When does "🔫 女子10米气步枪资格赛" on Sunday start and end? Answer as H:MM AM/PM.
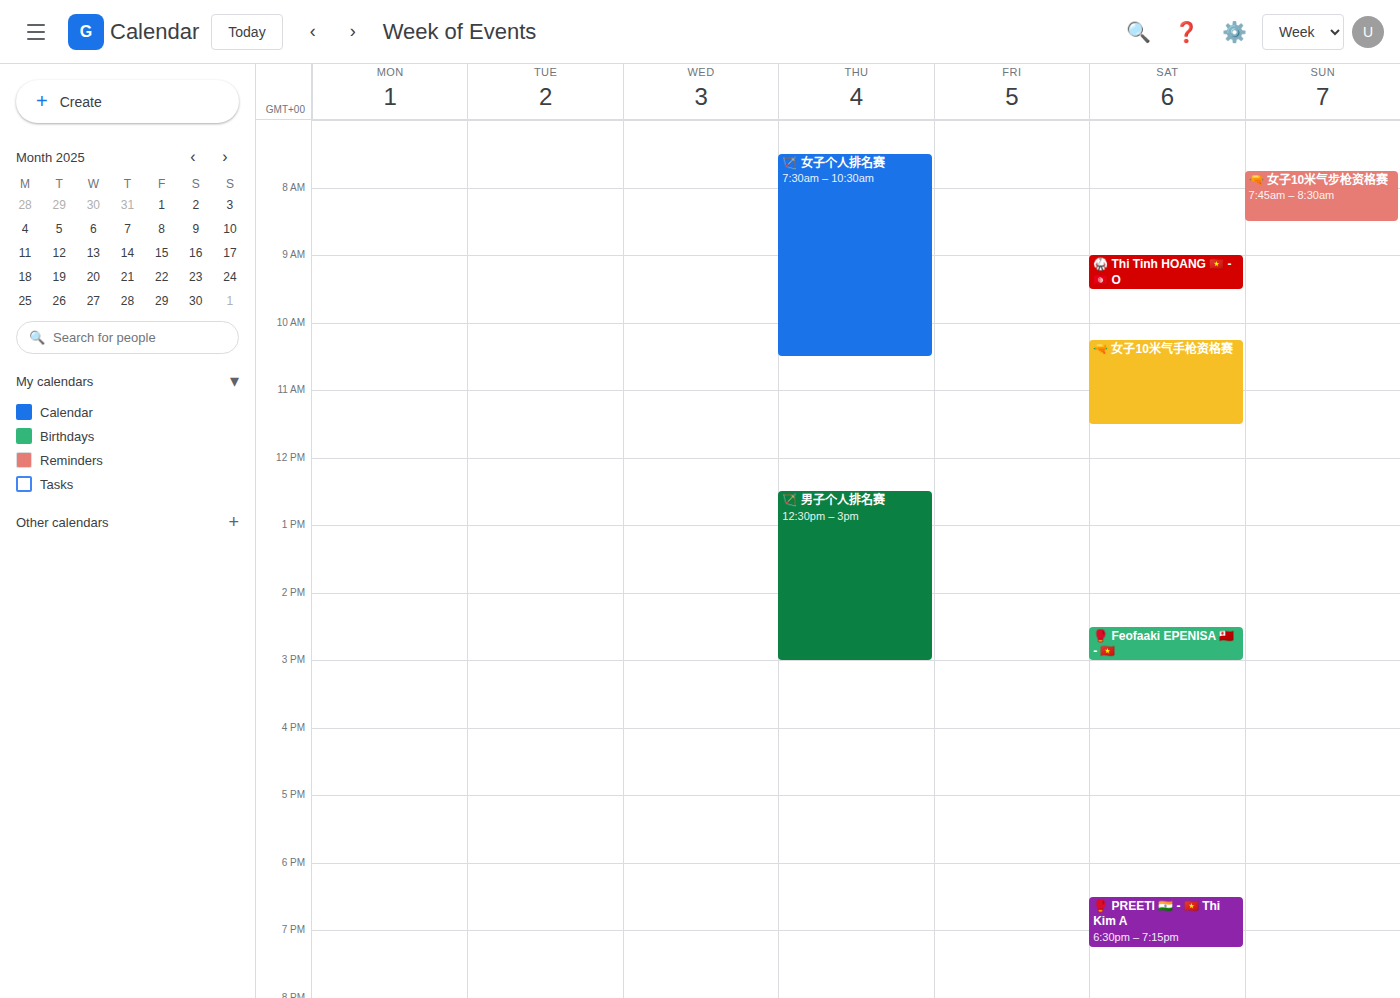
7:45 AM to 8:30 AM